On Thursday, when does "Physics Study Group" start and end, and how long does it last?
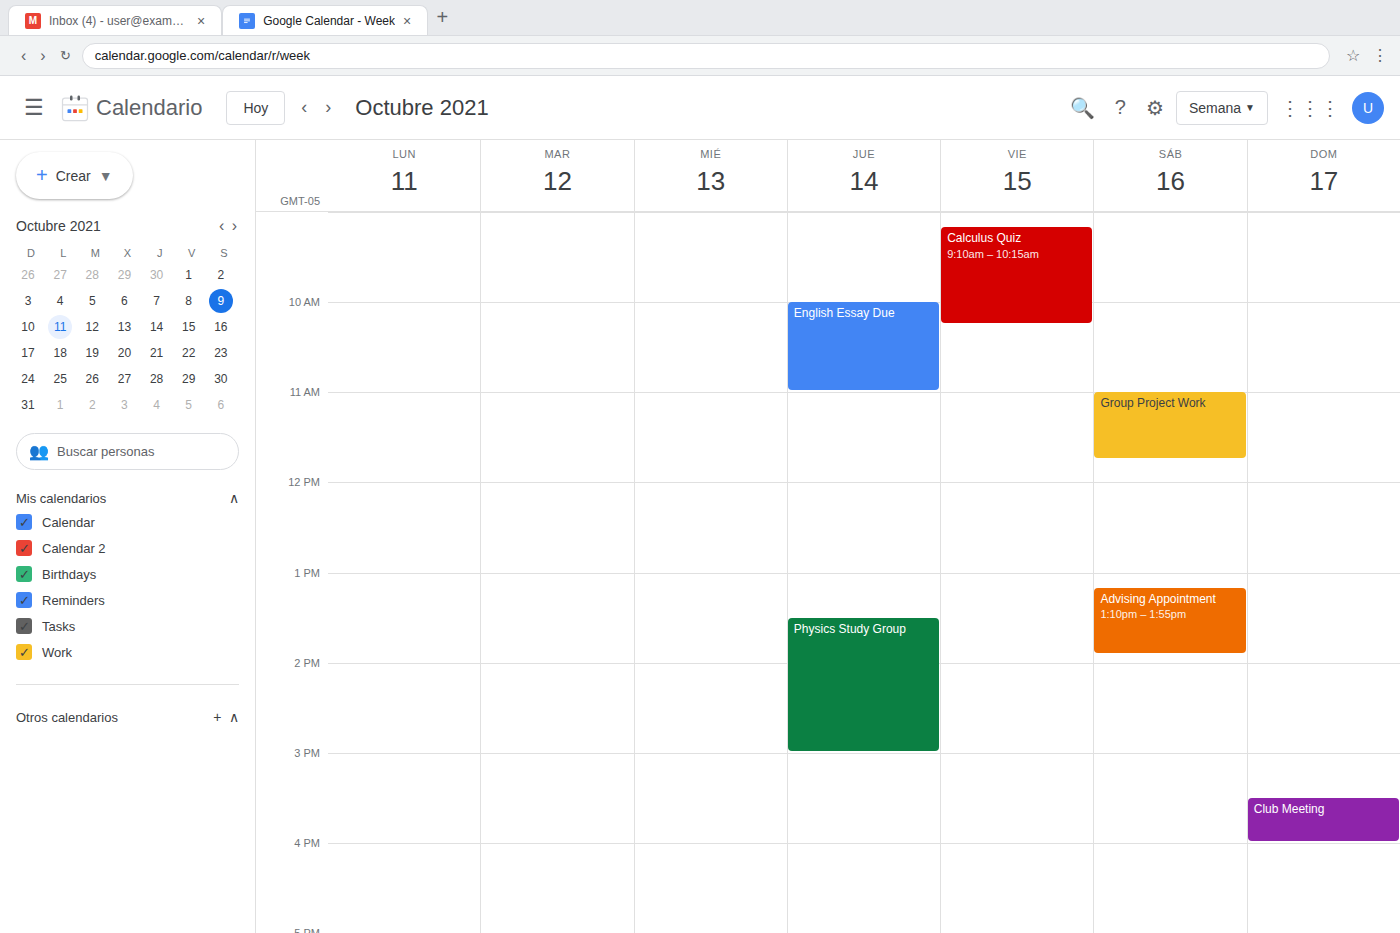
1:30 PM to 3:00 PM, 1 hour 30 minutes